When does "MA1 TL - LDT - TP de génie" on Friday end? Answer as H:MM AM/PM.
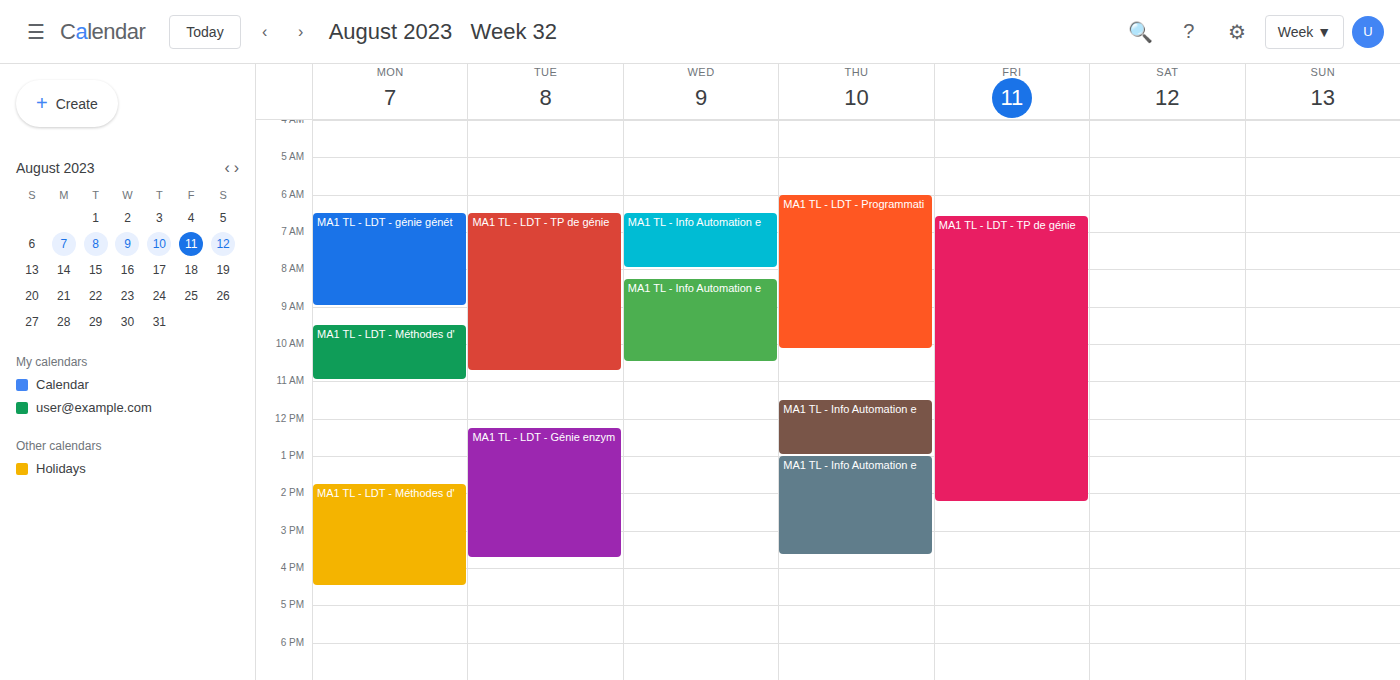
2:15 PM